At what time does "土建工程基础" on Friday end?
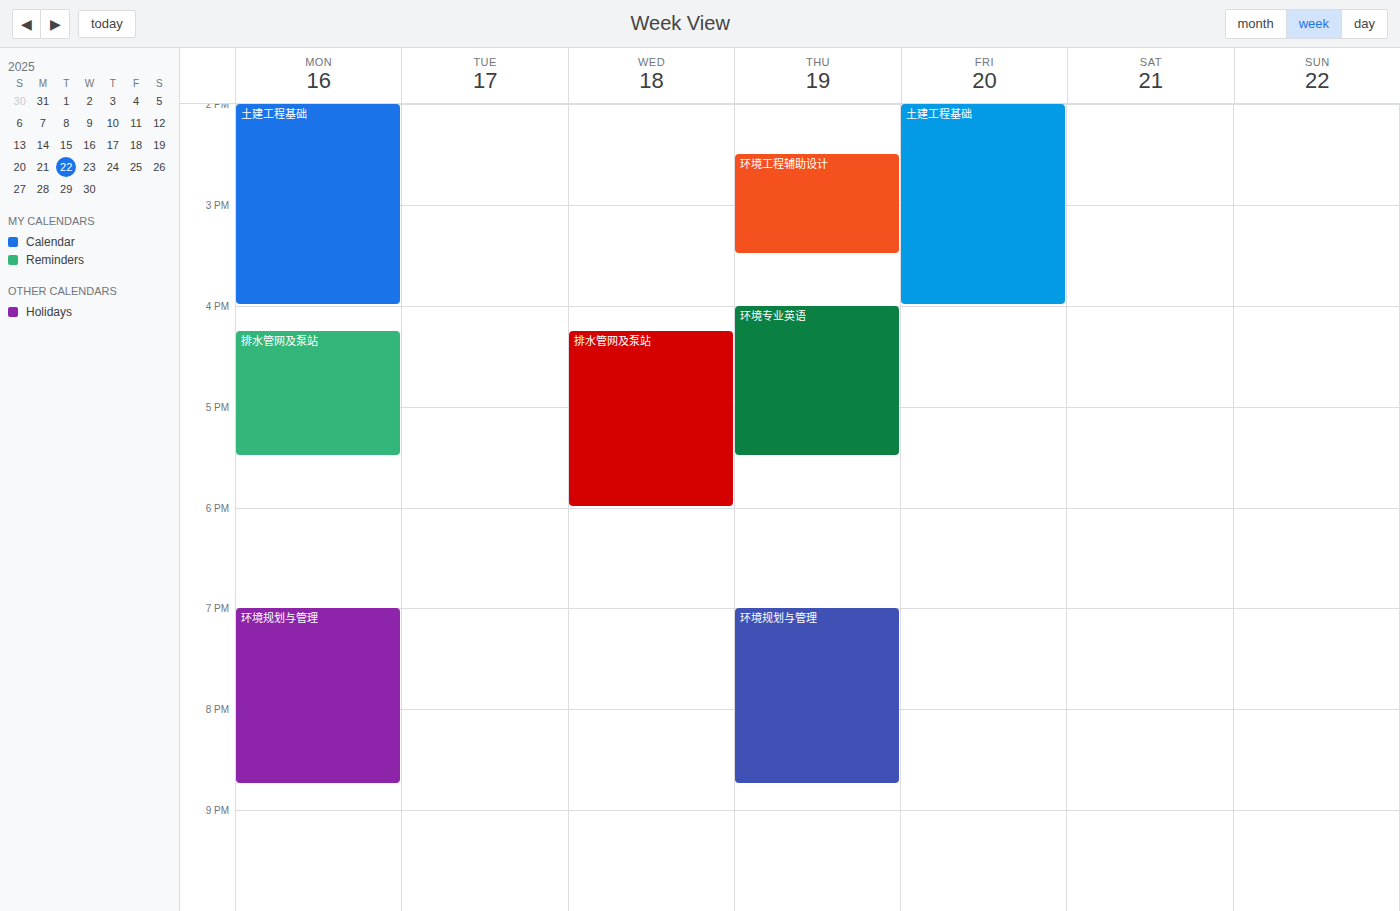
4:00 PM